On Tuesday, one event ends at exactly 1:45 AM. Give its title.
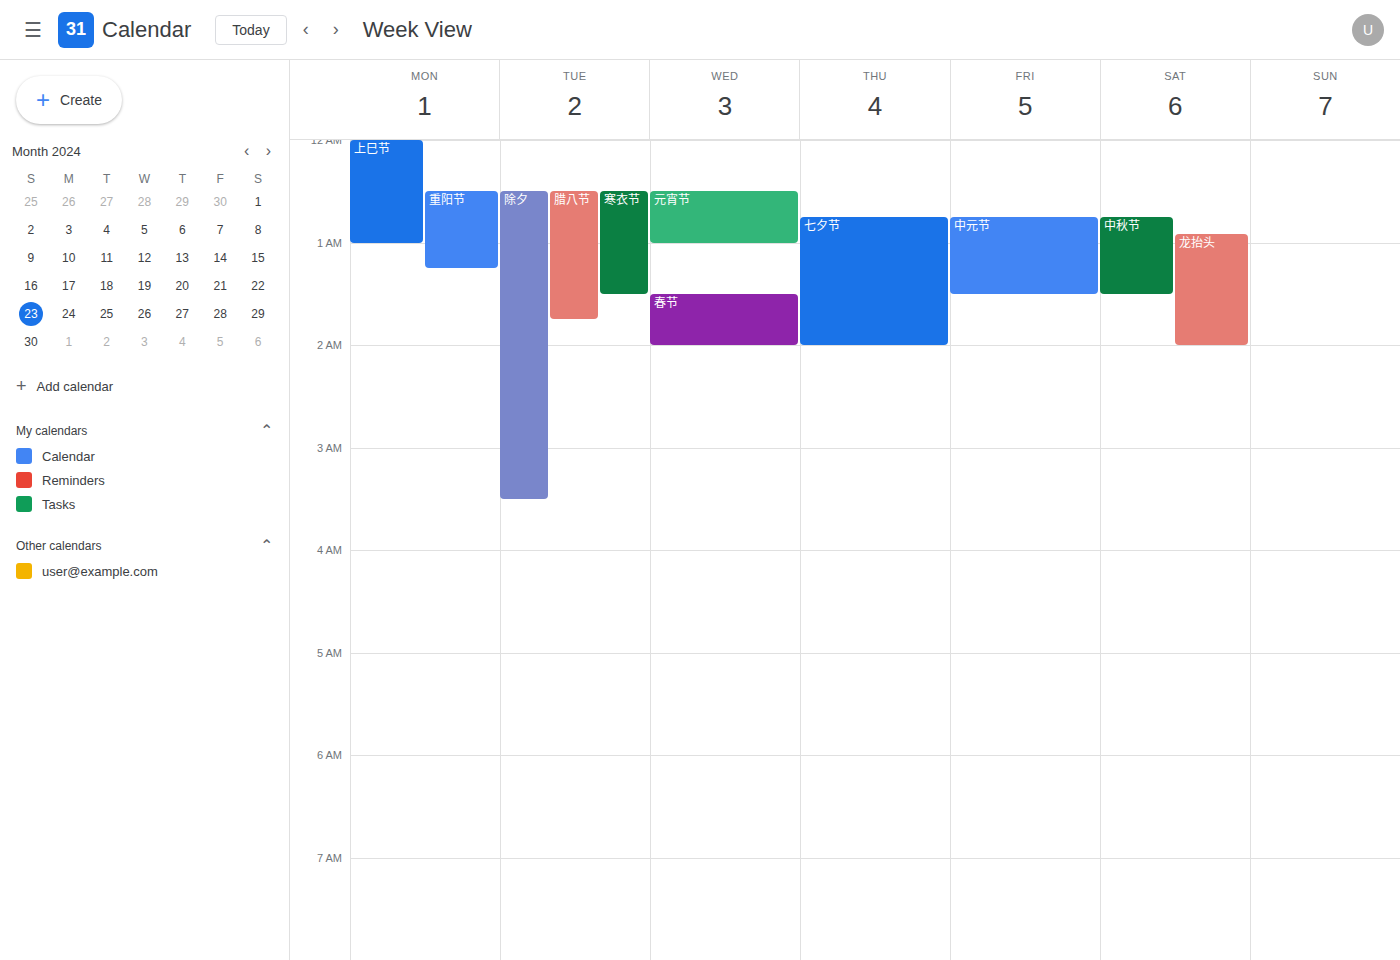
"腊八节"